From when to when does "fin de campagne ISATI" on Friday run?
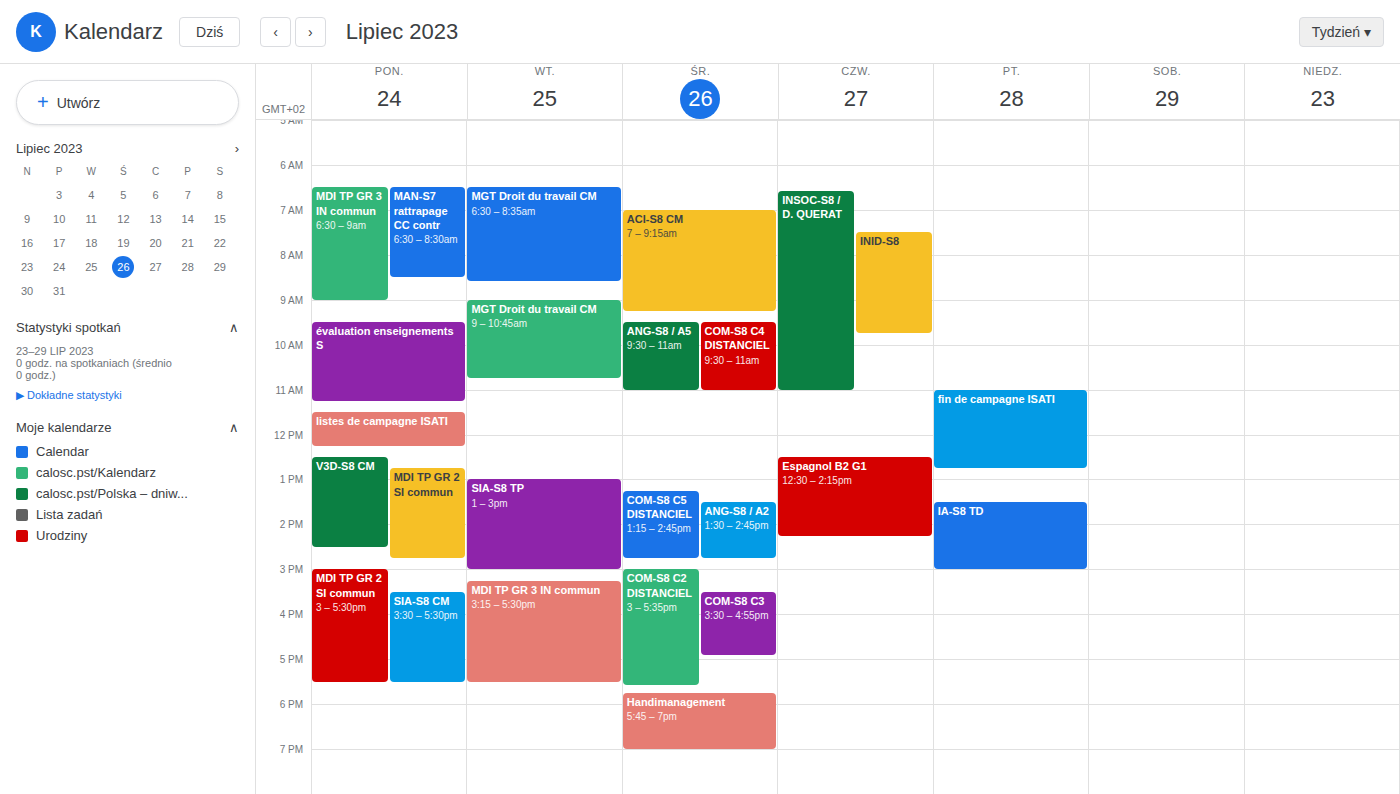
11:00 AM to 12:45 PM